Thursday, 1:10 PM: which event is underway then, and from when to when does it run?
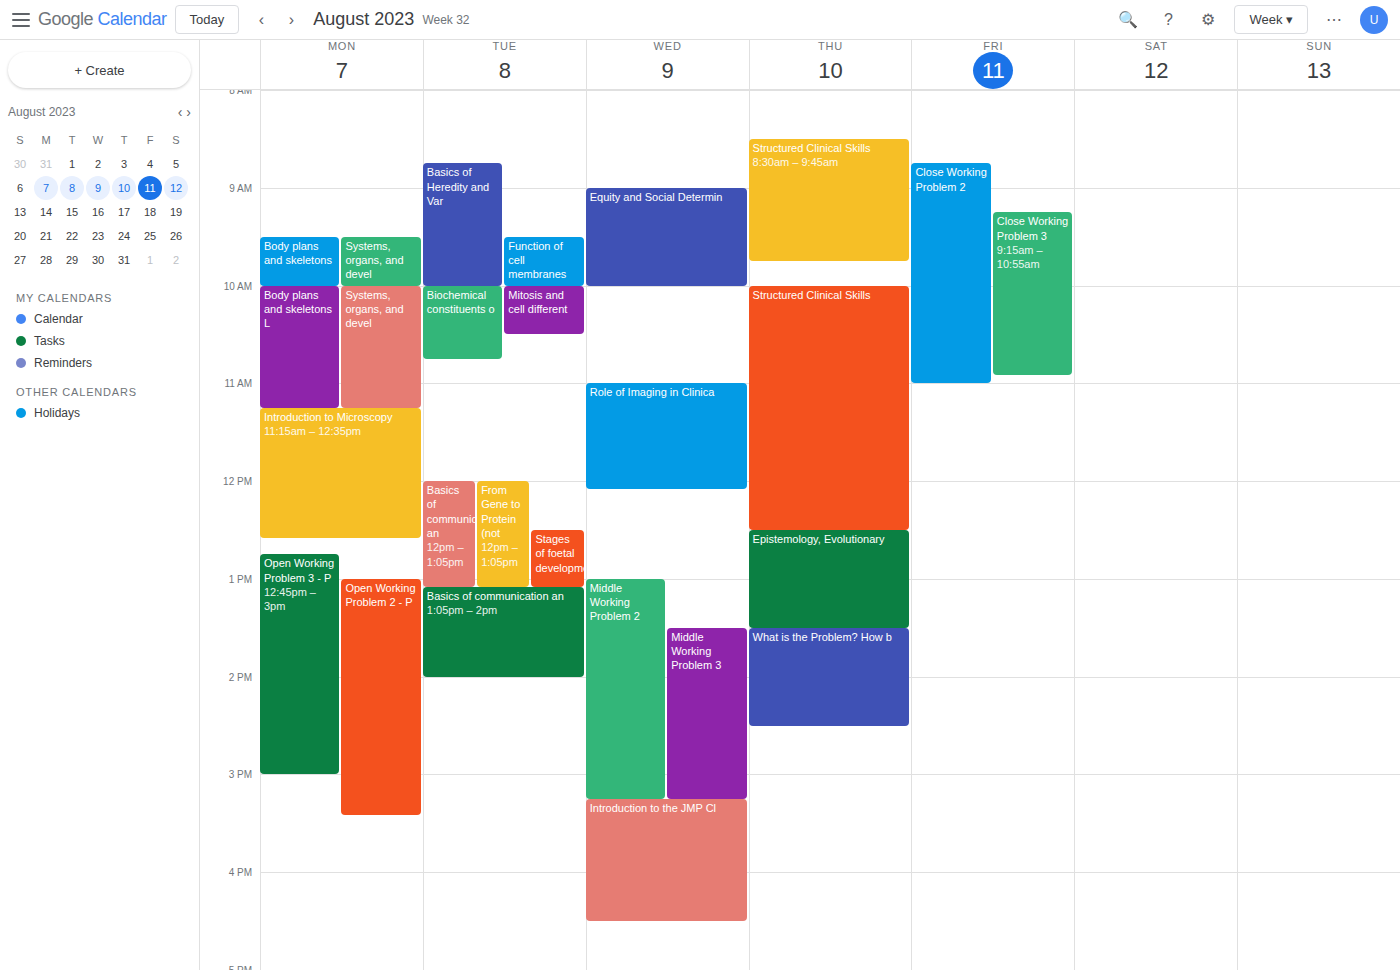
"Epistemology, Evolutionary", 12:30 PM to 1:30 PM